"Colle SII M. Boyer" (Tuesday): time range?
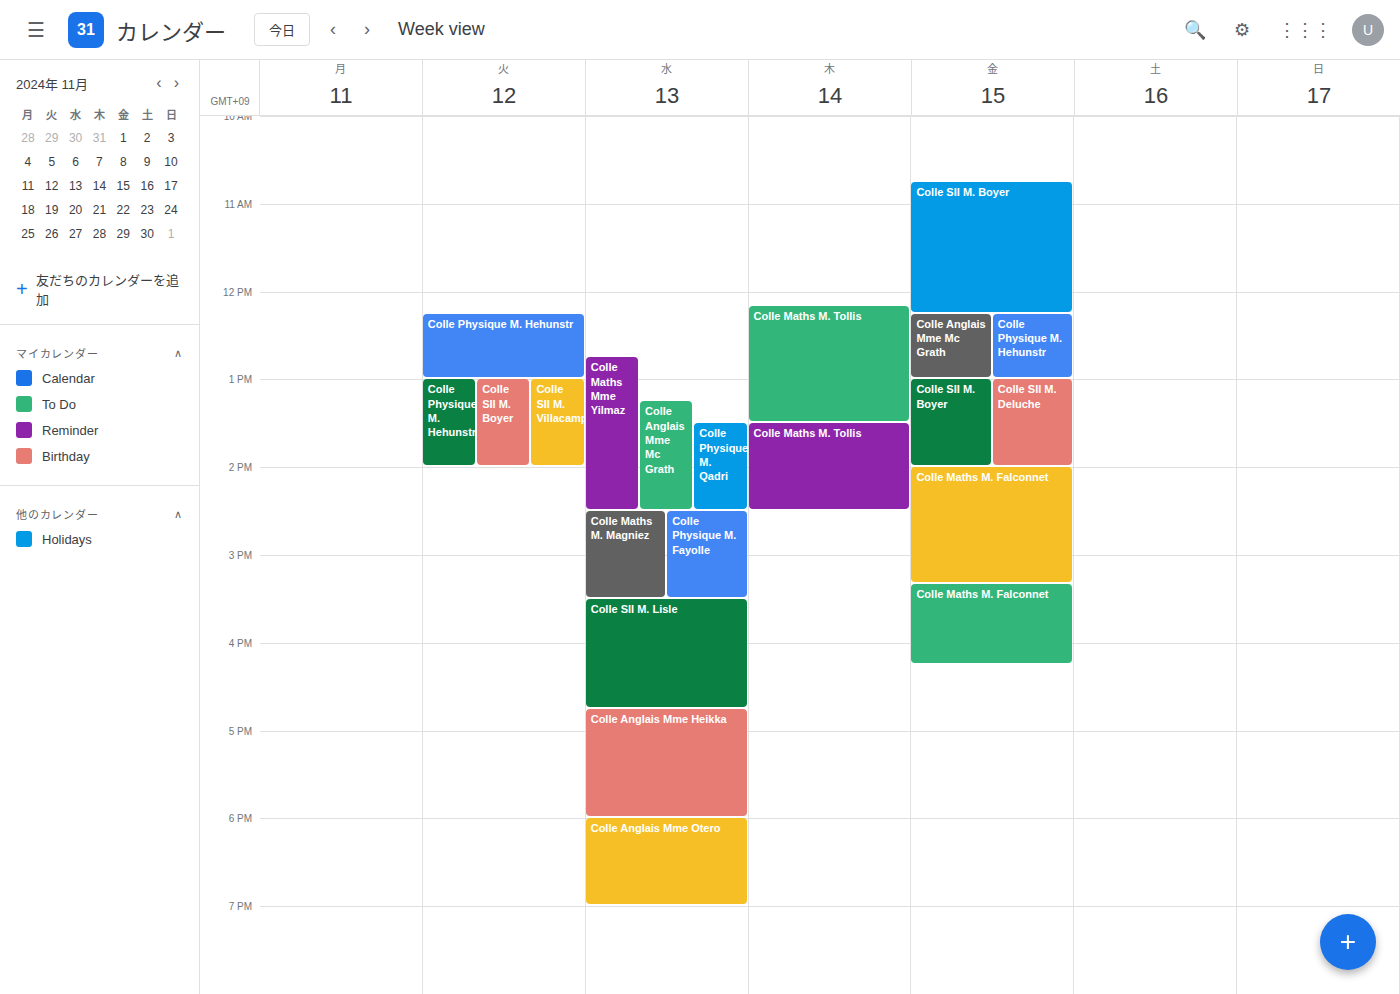
1:00 PM to 2:00 PM